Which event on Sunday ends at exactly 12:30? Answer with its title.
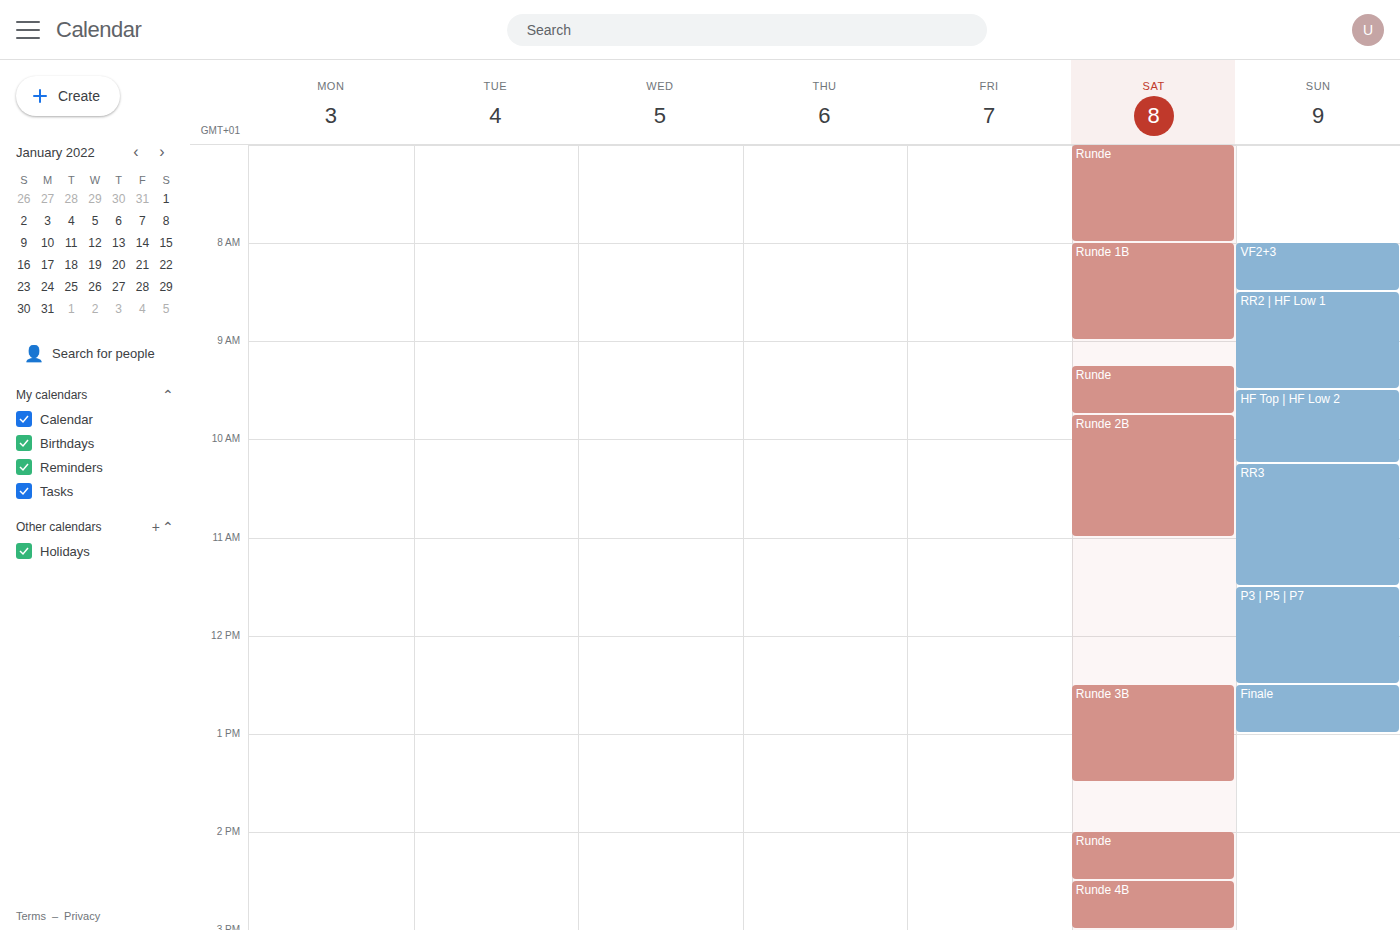
"P3 | P5 | P7"